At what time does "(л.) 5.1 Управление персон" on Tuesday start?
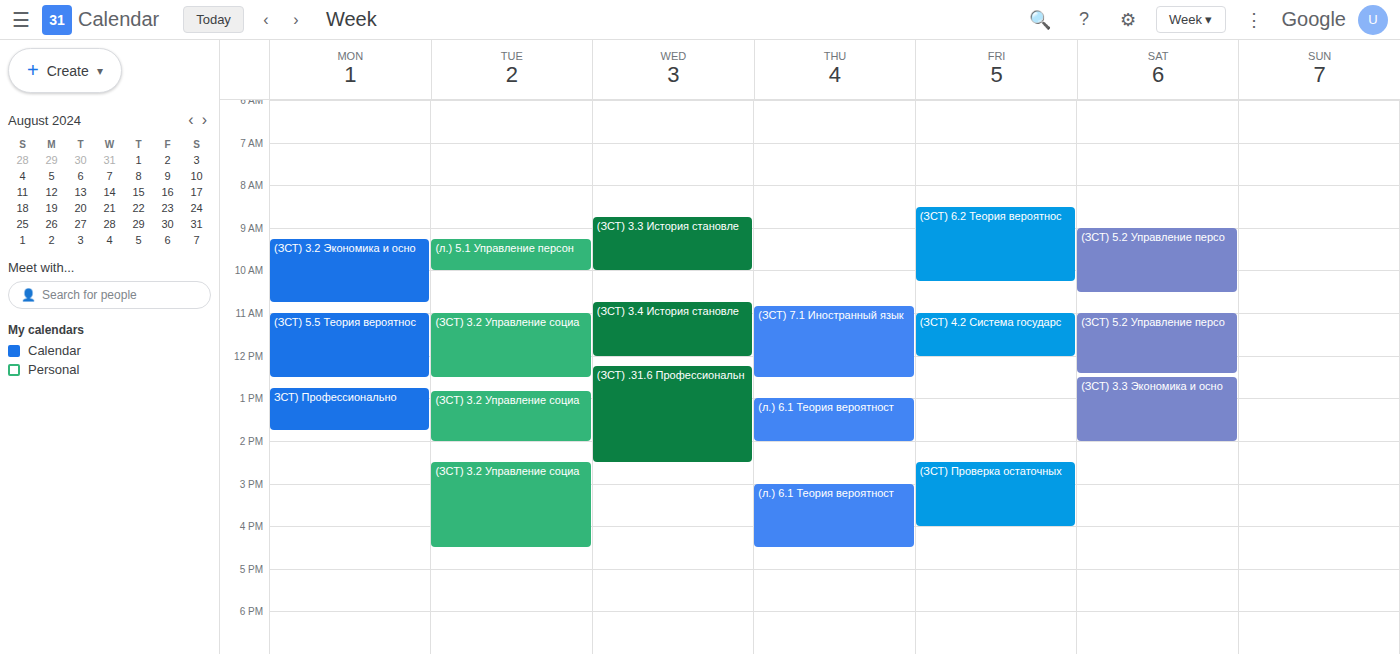
9:15 AM